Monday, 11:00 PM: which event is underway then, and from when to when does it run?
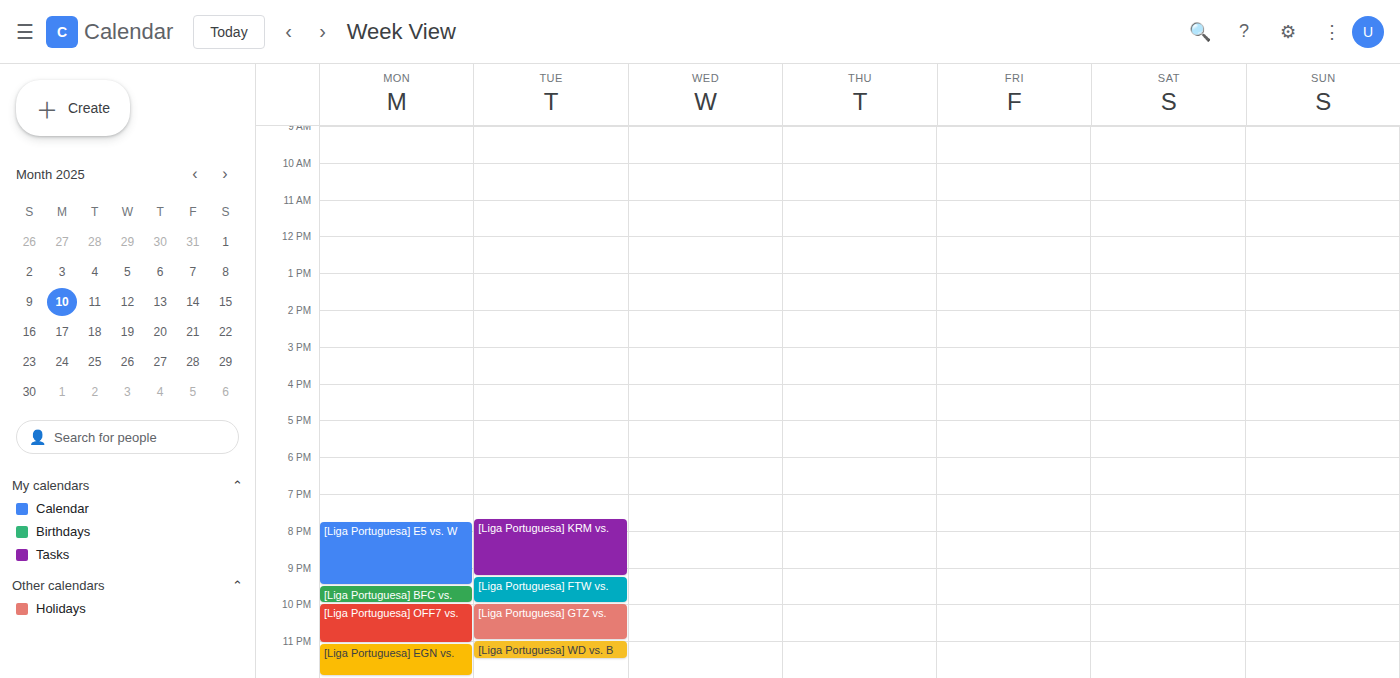
"[Liga Portuguesa] OFF7 vs.", 10:00 PM to 11:05 PM